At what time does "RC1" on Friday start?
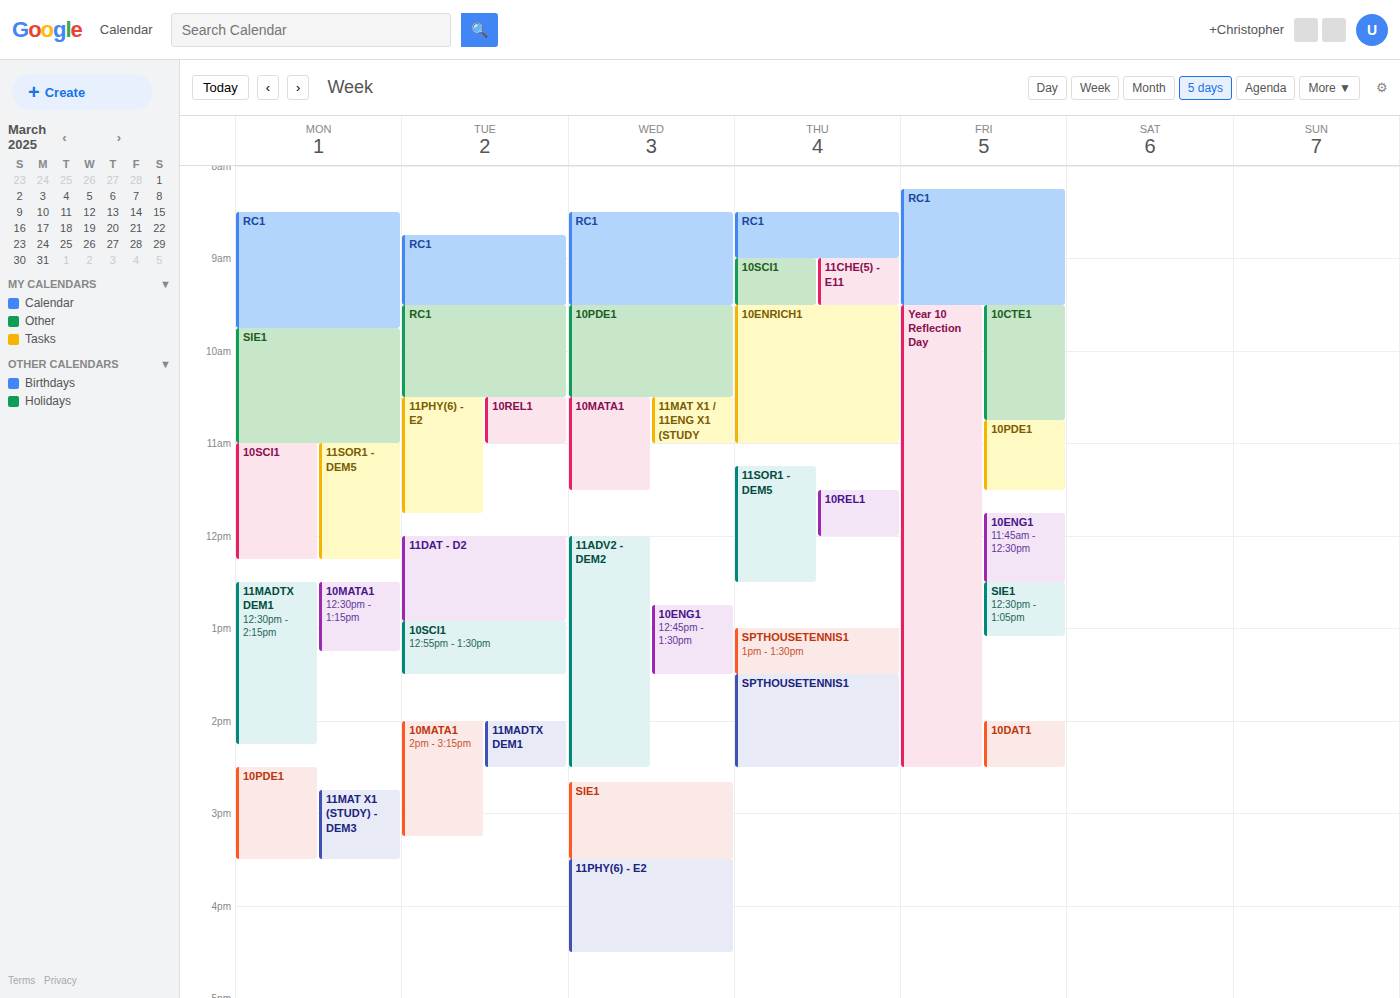
8:15 AM